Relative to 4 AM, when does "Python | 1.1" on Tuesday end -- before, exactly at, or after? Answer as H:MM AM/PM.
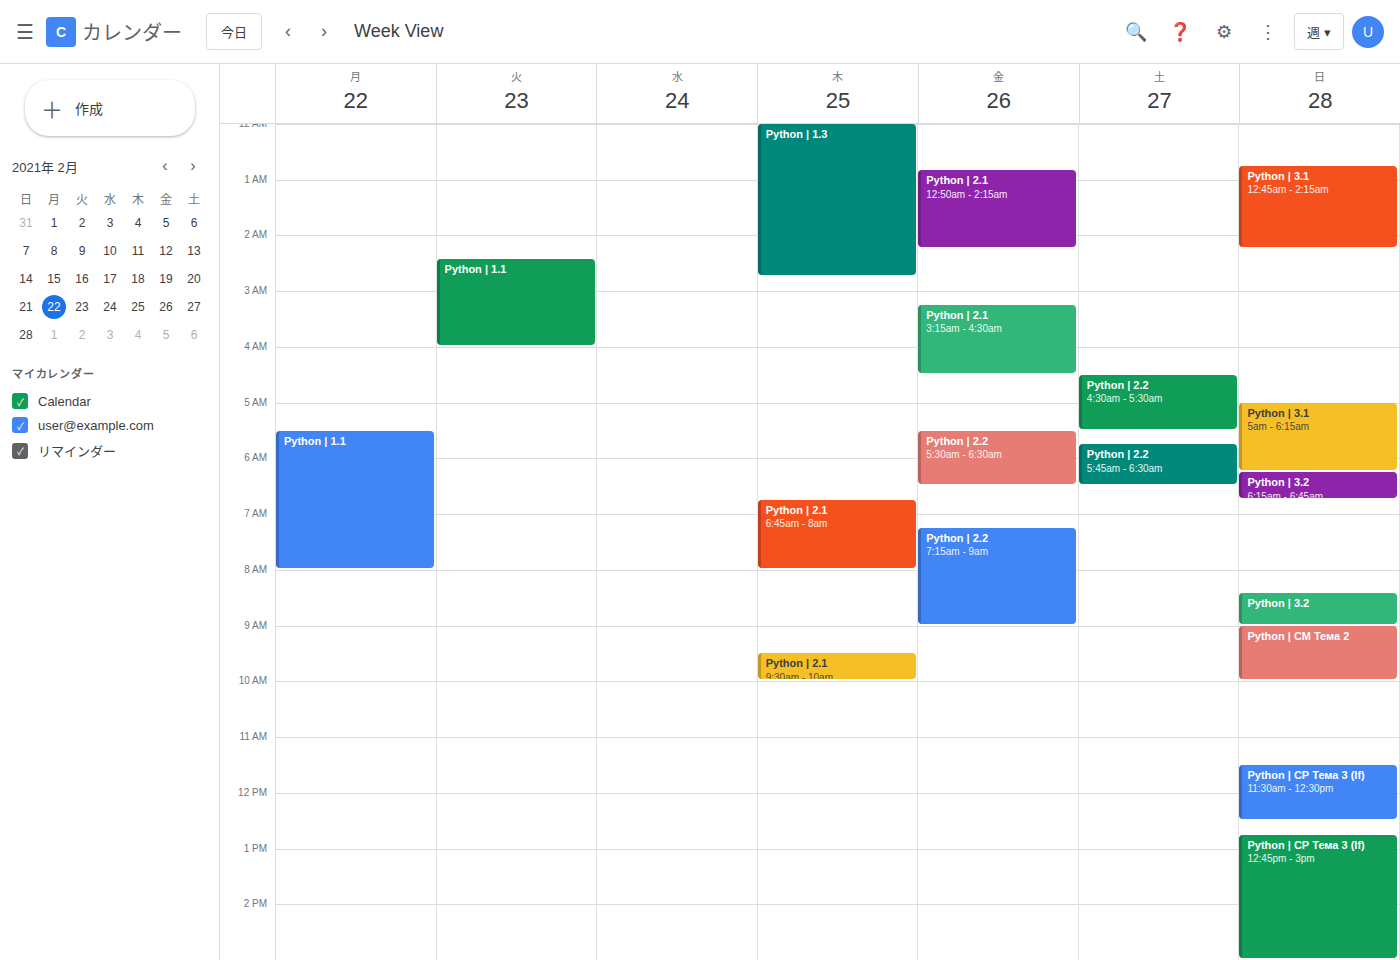
4:00 AM -- exactly at 4 AM, on the 4 AM line.